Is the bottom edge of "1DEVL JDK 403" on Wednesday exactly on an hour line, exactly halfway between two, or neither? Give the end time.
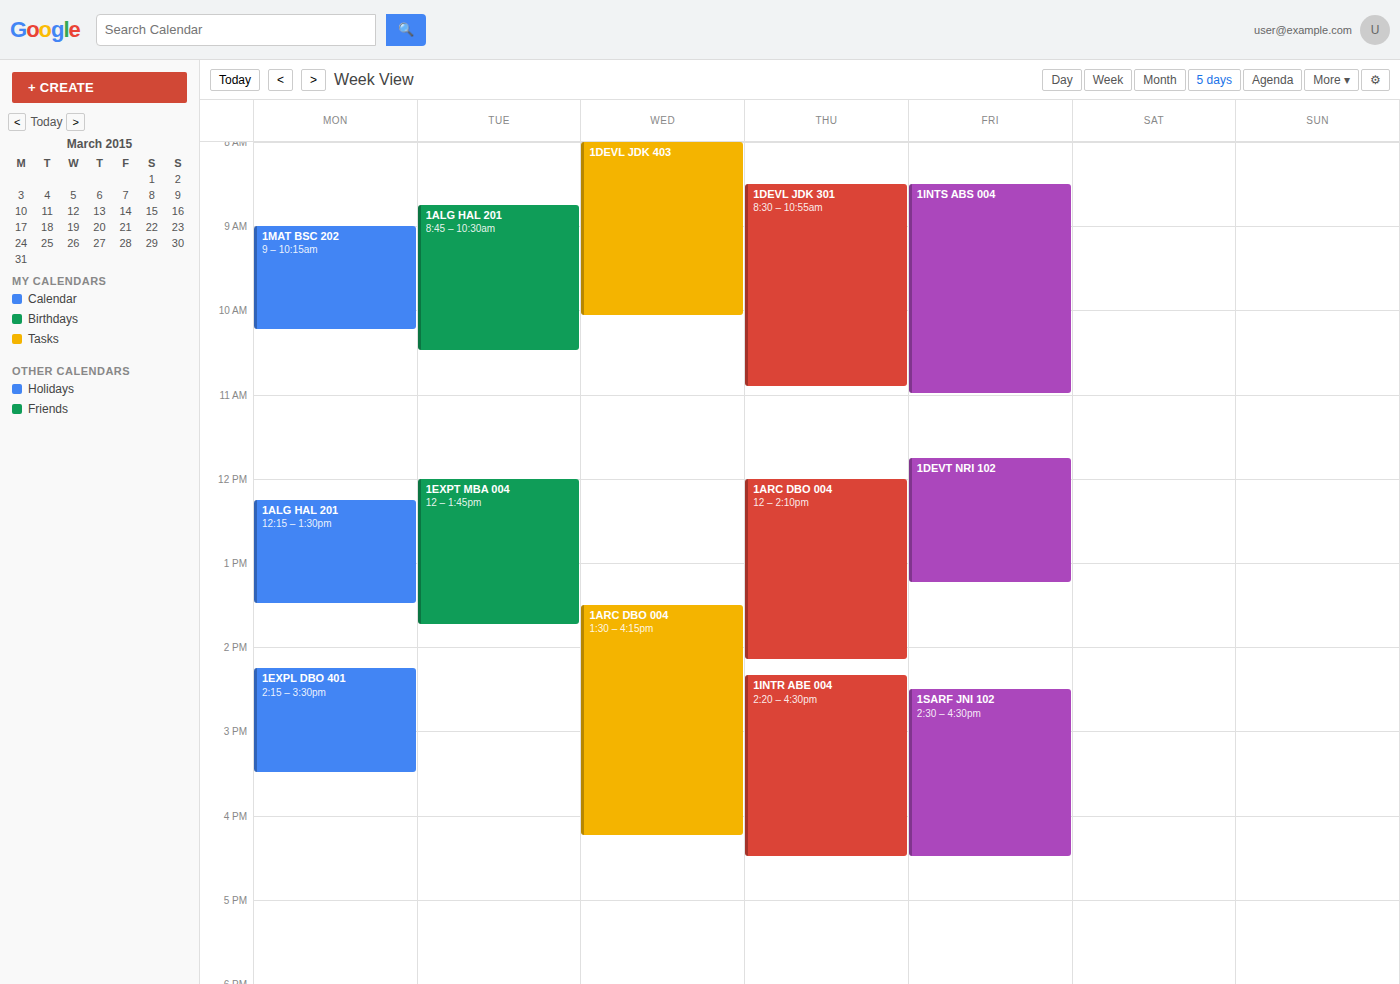
10:05 AM -- neither: 5 minutes below the 10 AM line and 55 minutes above the 11 AM line.